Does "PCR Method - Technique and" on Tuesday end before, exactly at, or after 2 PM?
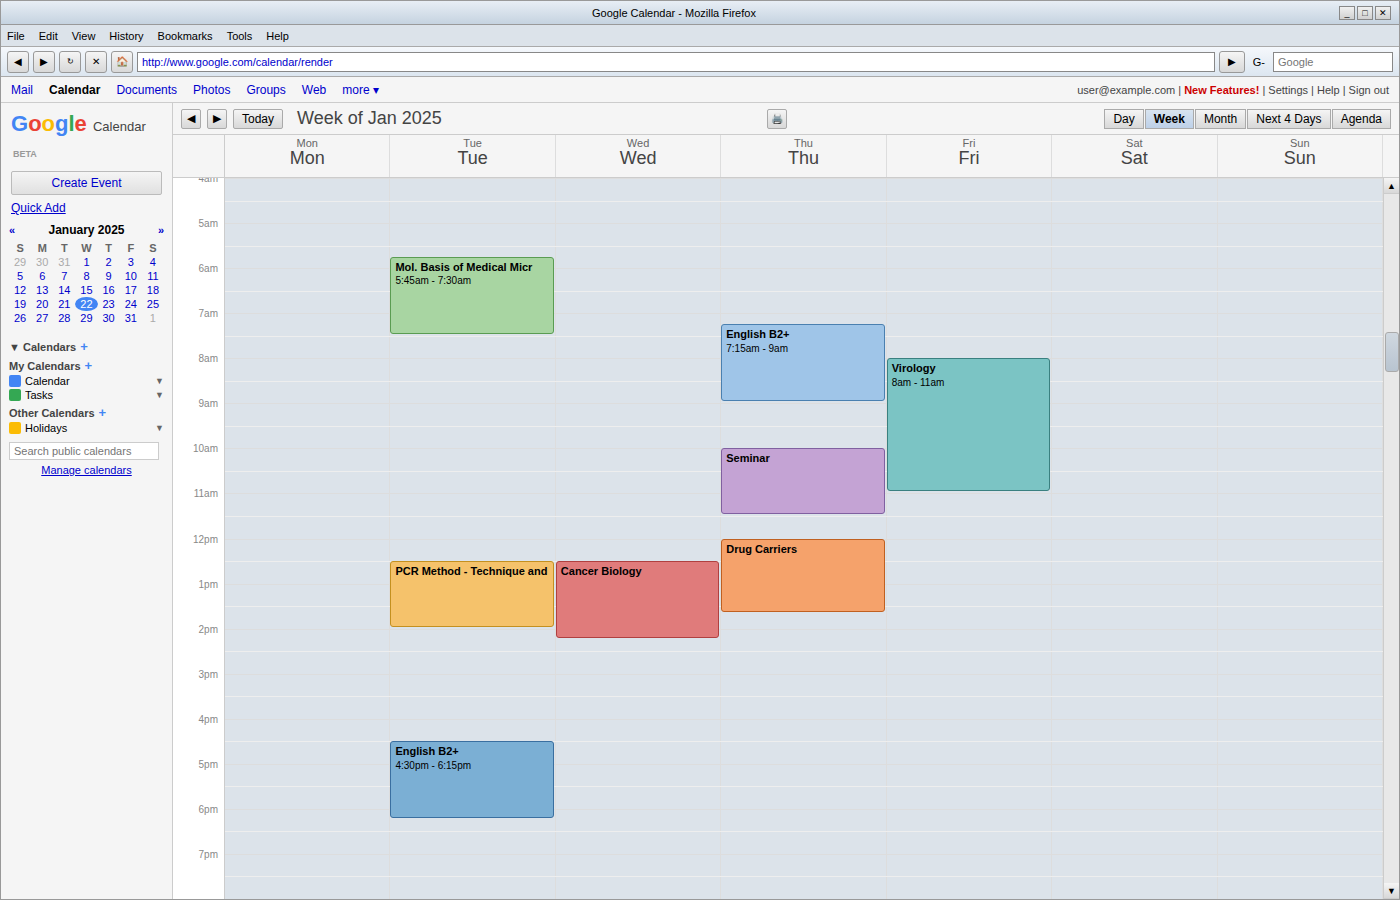
2:00 PM -- exactly at 2 PM, on the 2 PM line.